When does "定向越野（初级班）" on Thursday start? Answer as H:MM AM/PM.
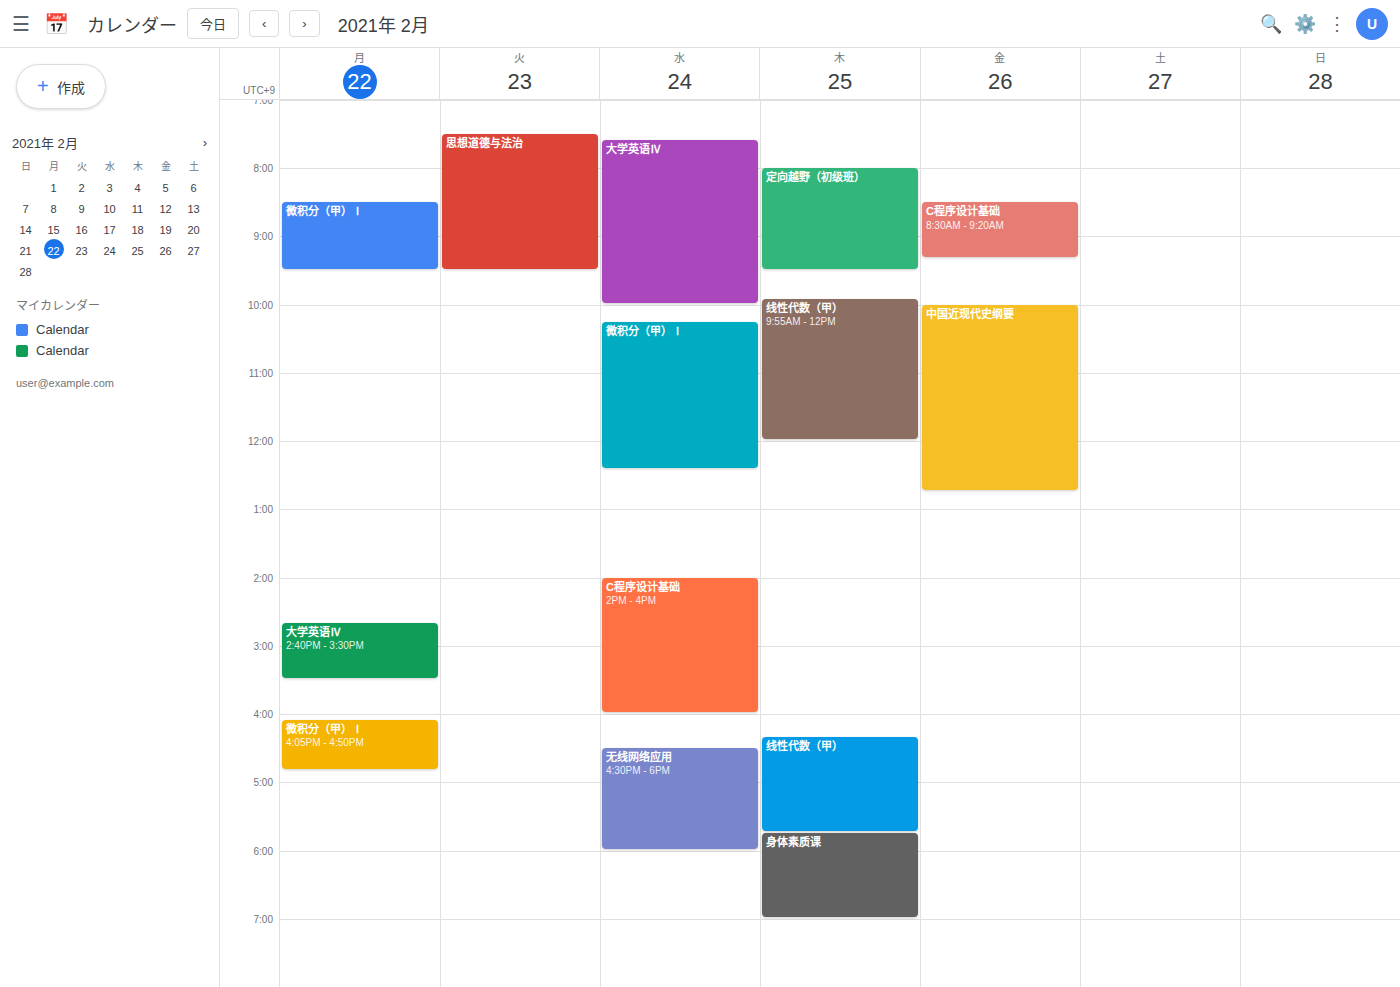
8:00 AM